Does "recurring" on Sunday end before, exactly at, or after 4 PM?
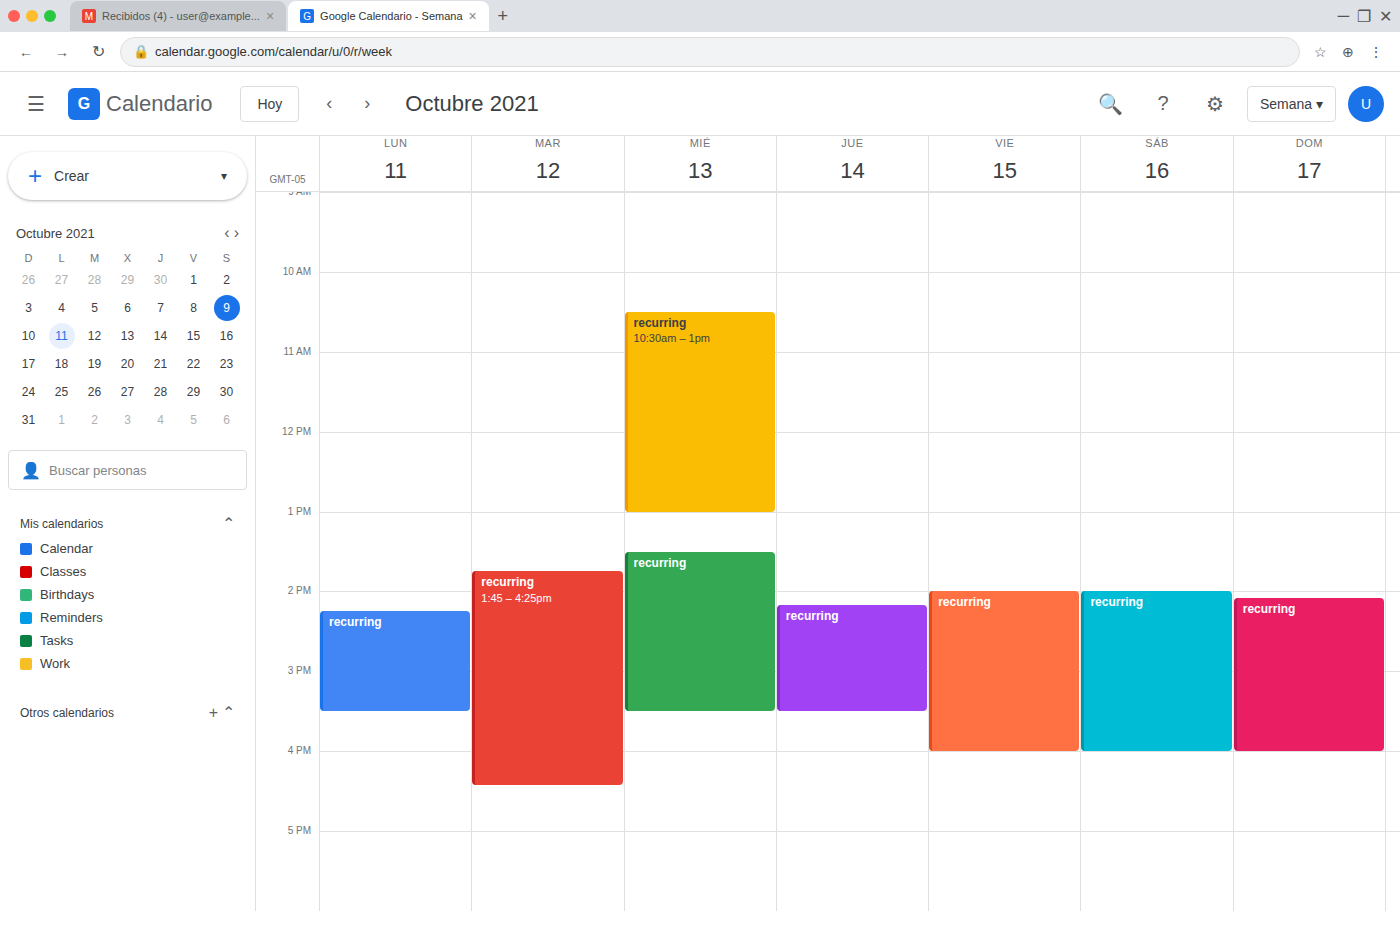
4:00 PM -- exactly at 4 PM, on the 4 PM line.